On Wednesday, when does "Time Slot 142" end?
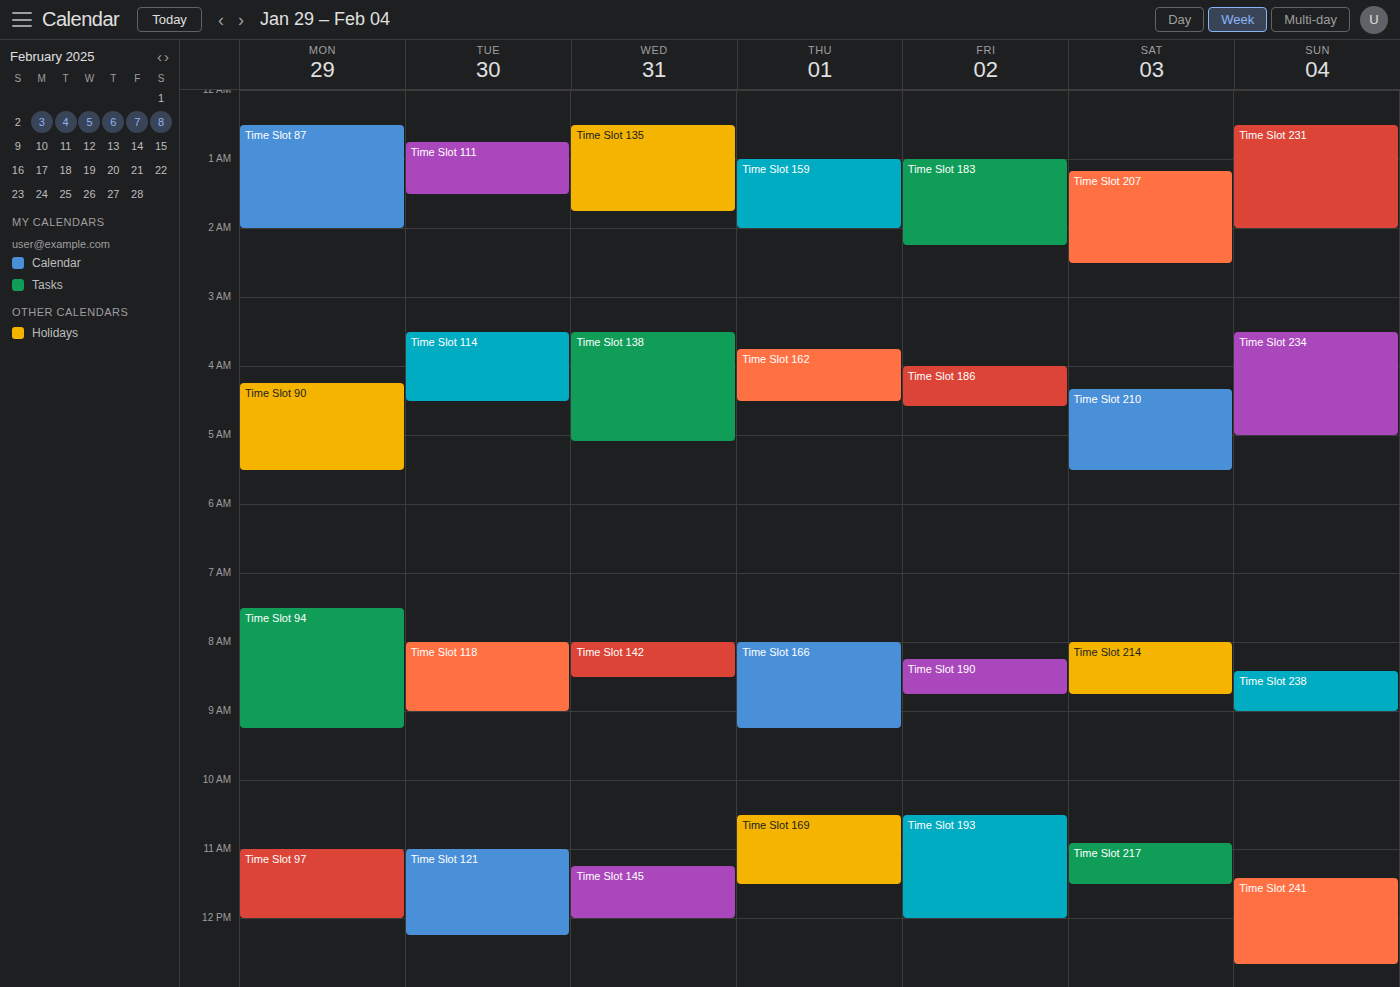
8:30 AM